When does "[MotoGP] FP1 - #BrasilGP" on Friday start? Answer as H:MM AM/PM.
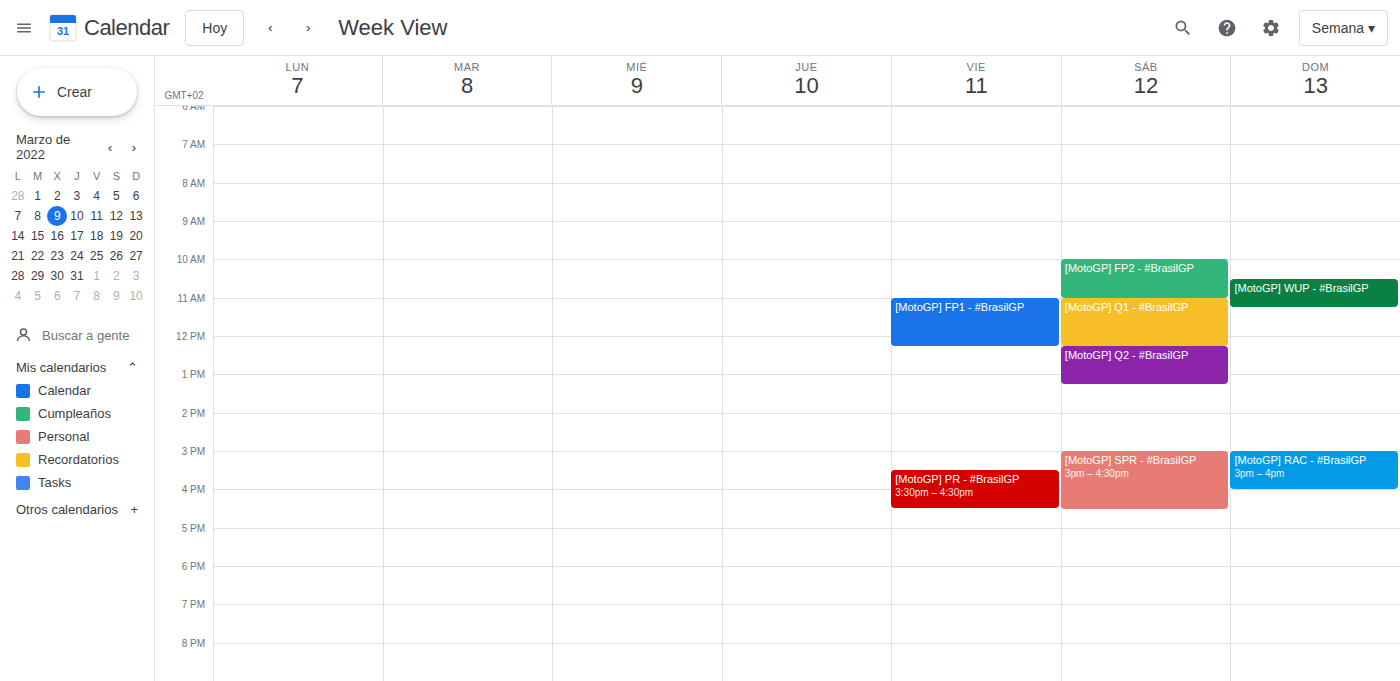
11:00 AM